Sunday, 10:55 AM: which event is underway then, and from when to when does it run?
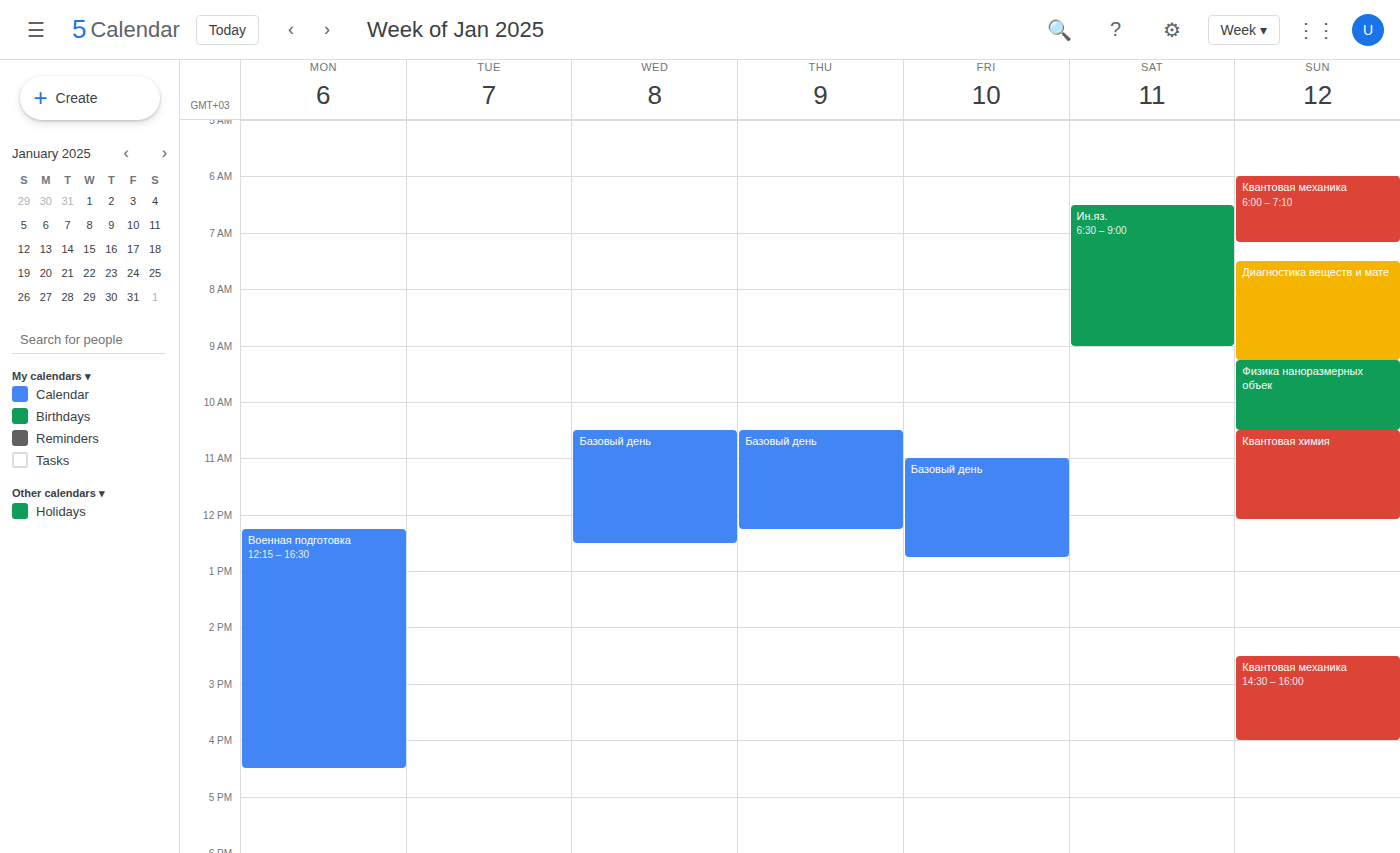
"Квантовая химия", 10:30 AM to 12:05 PM